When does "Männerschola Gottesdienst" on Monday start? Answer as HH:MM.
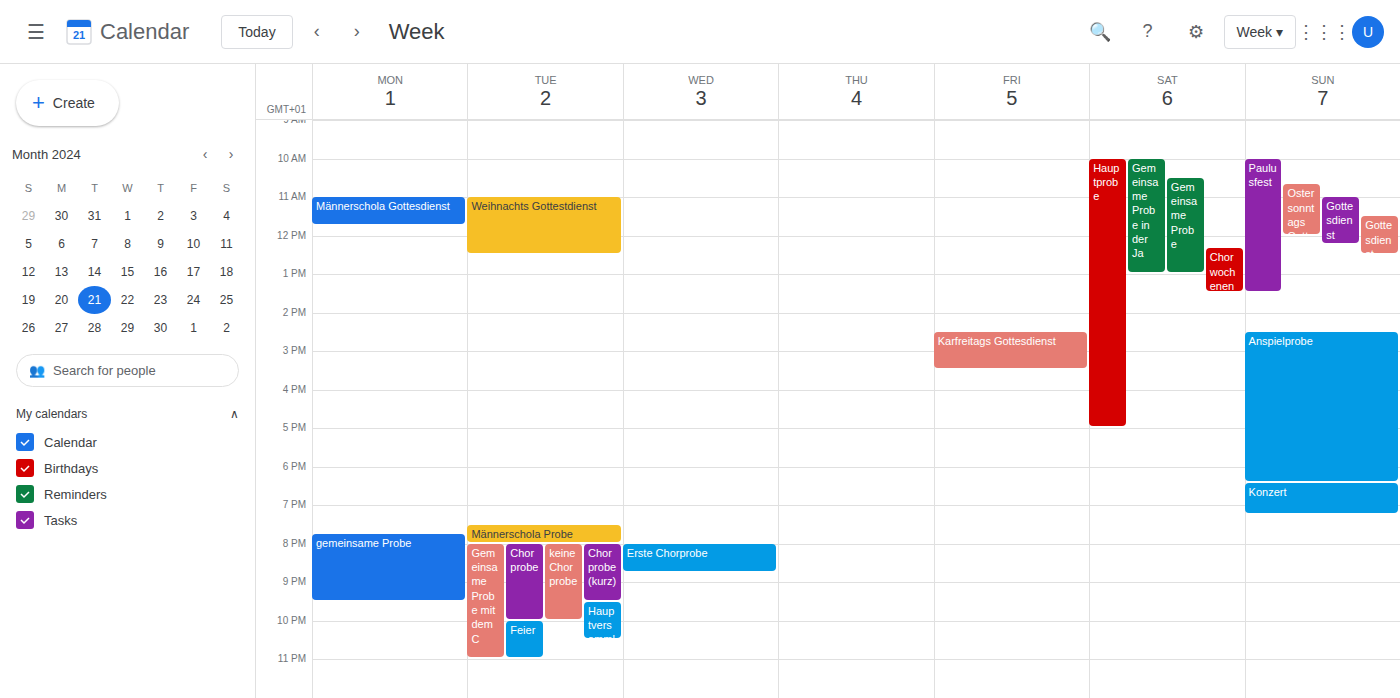
11:00